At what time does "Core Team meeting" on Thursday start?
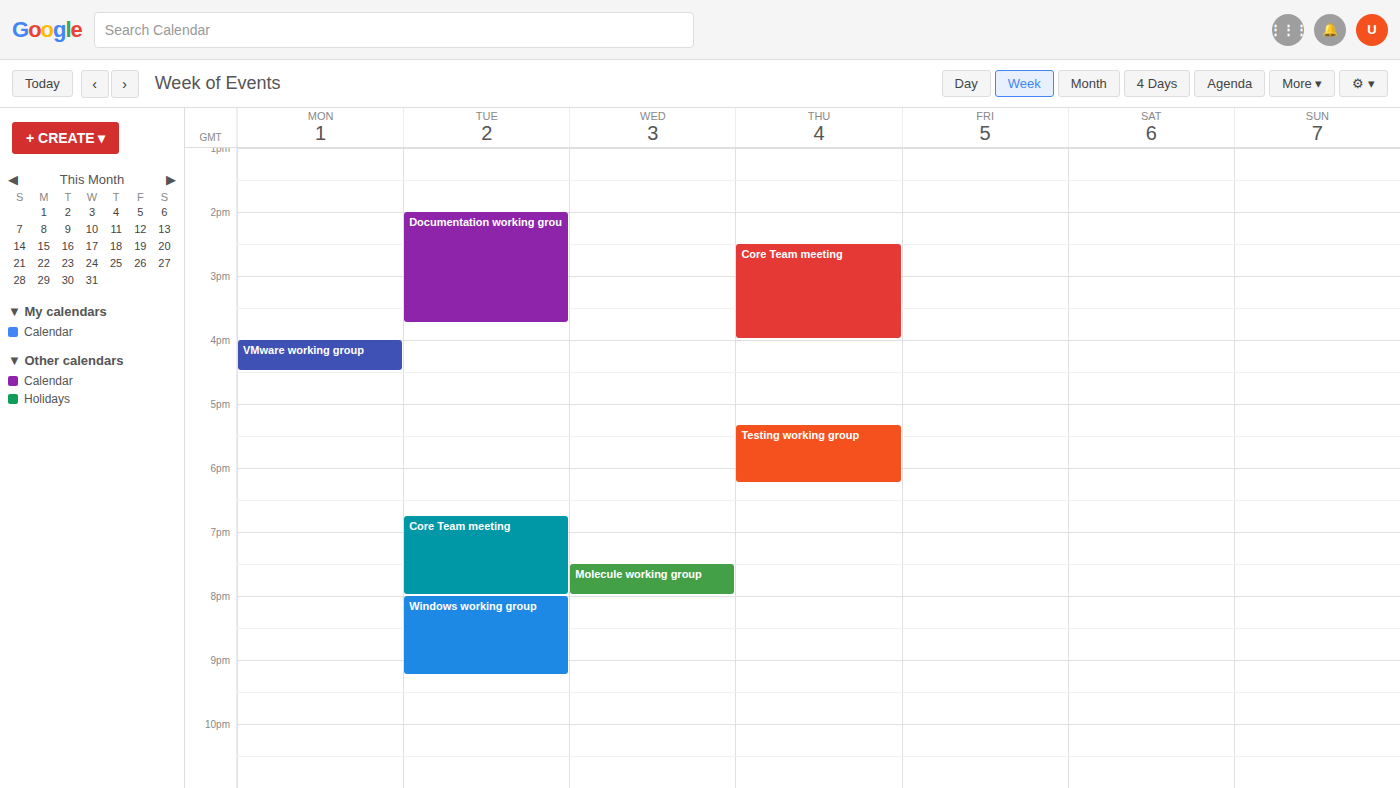
2:30 PM